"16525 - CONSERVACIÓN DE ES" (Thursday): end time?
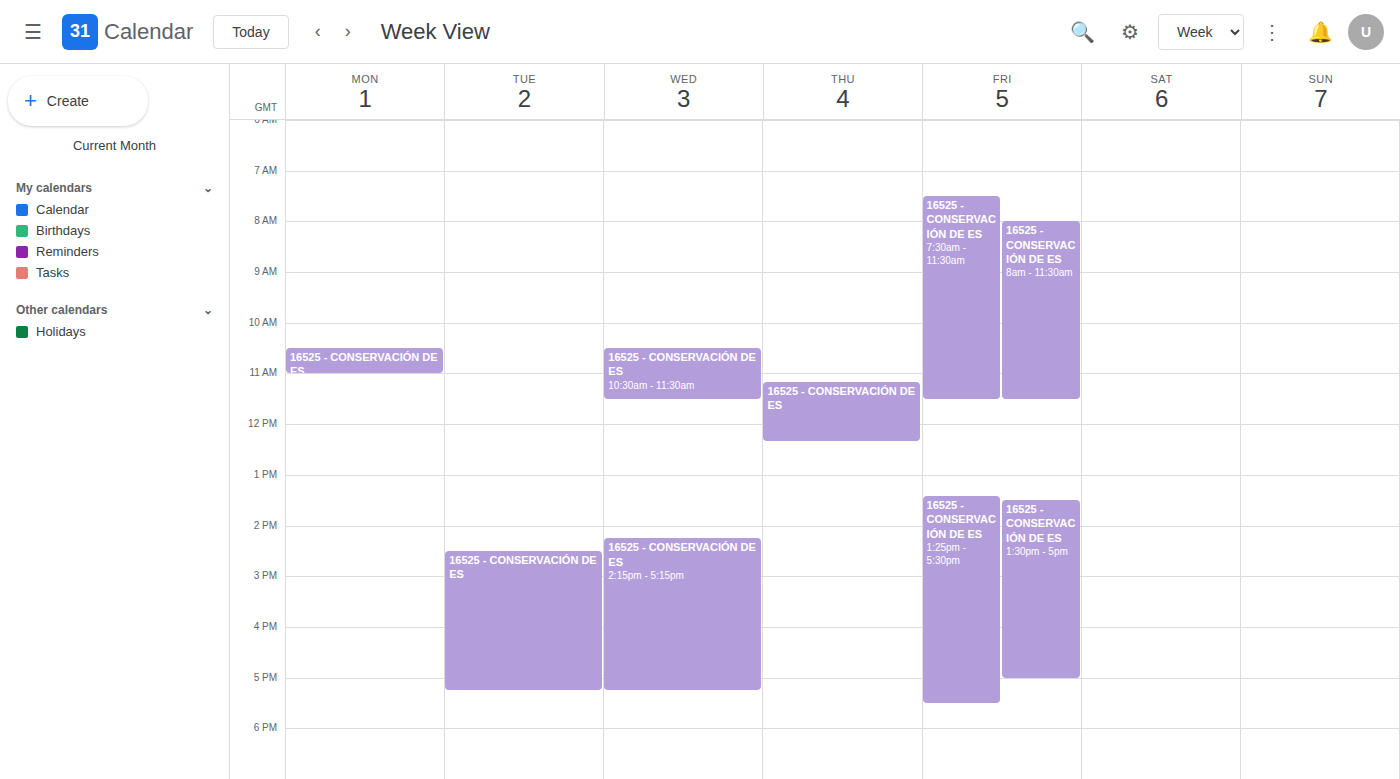
12:20 PM